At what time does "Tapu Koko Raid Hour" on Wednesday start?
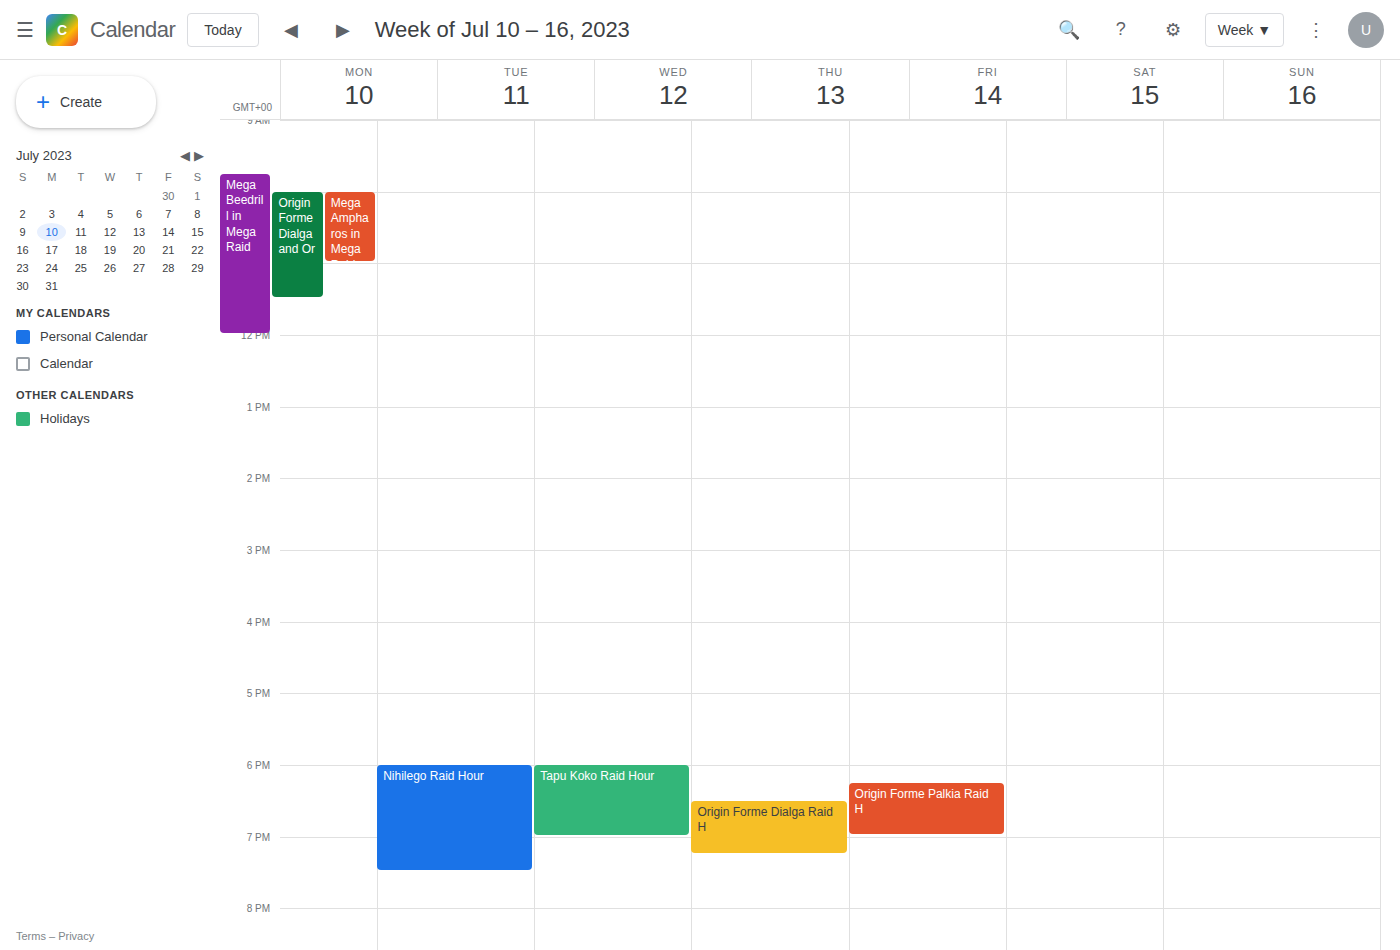
6:00 PM